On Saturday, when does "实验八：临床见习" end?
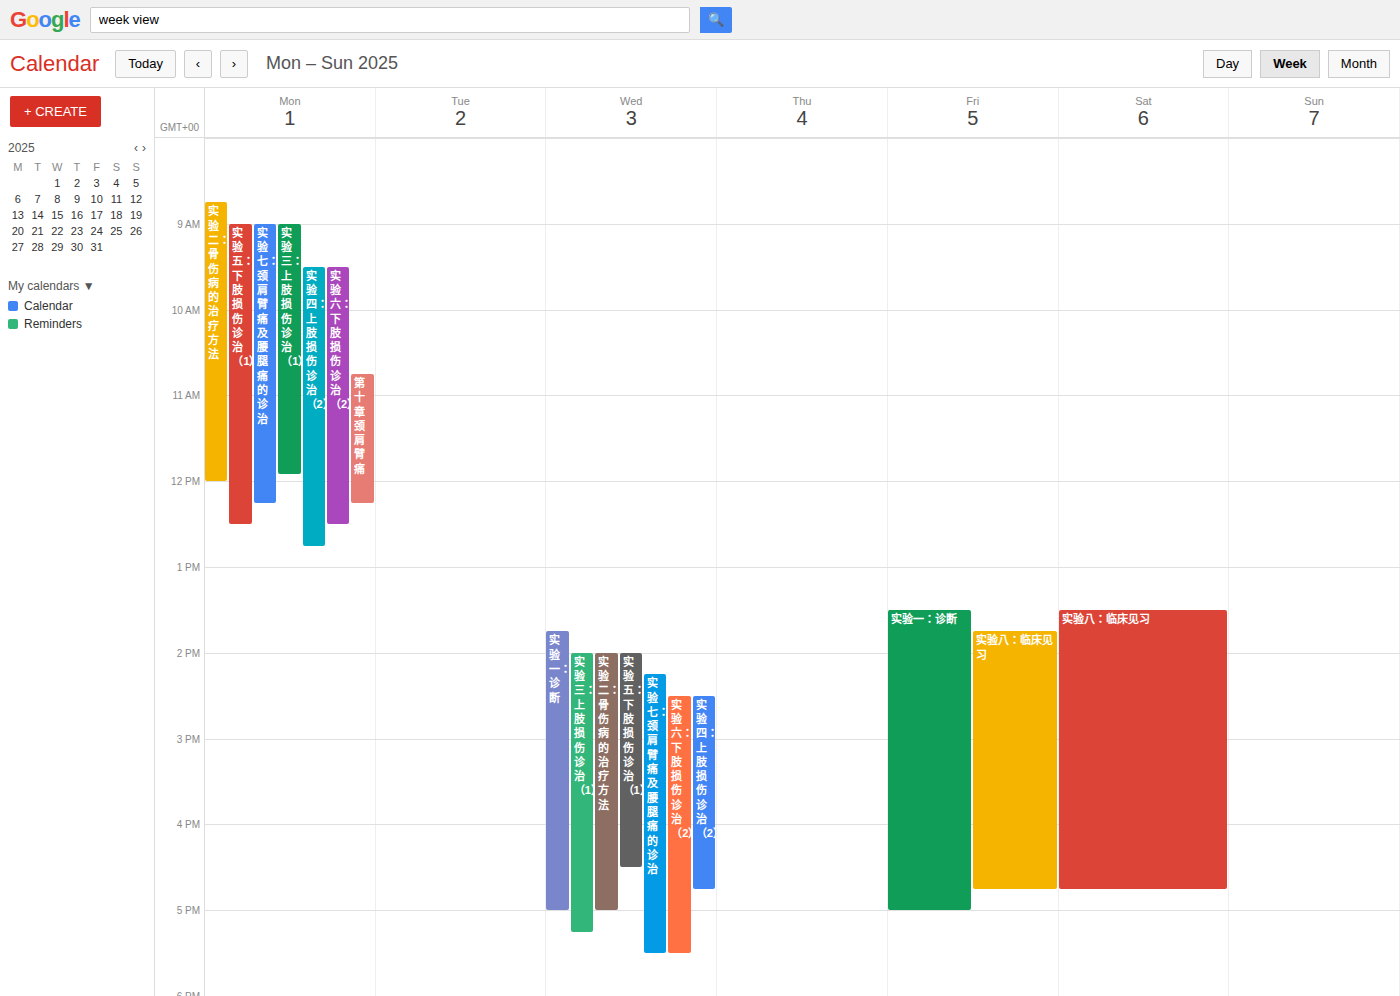
4:45 PM